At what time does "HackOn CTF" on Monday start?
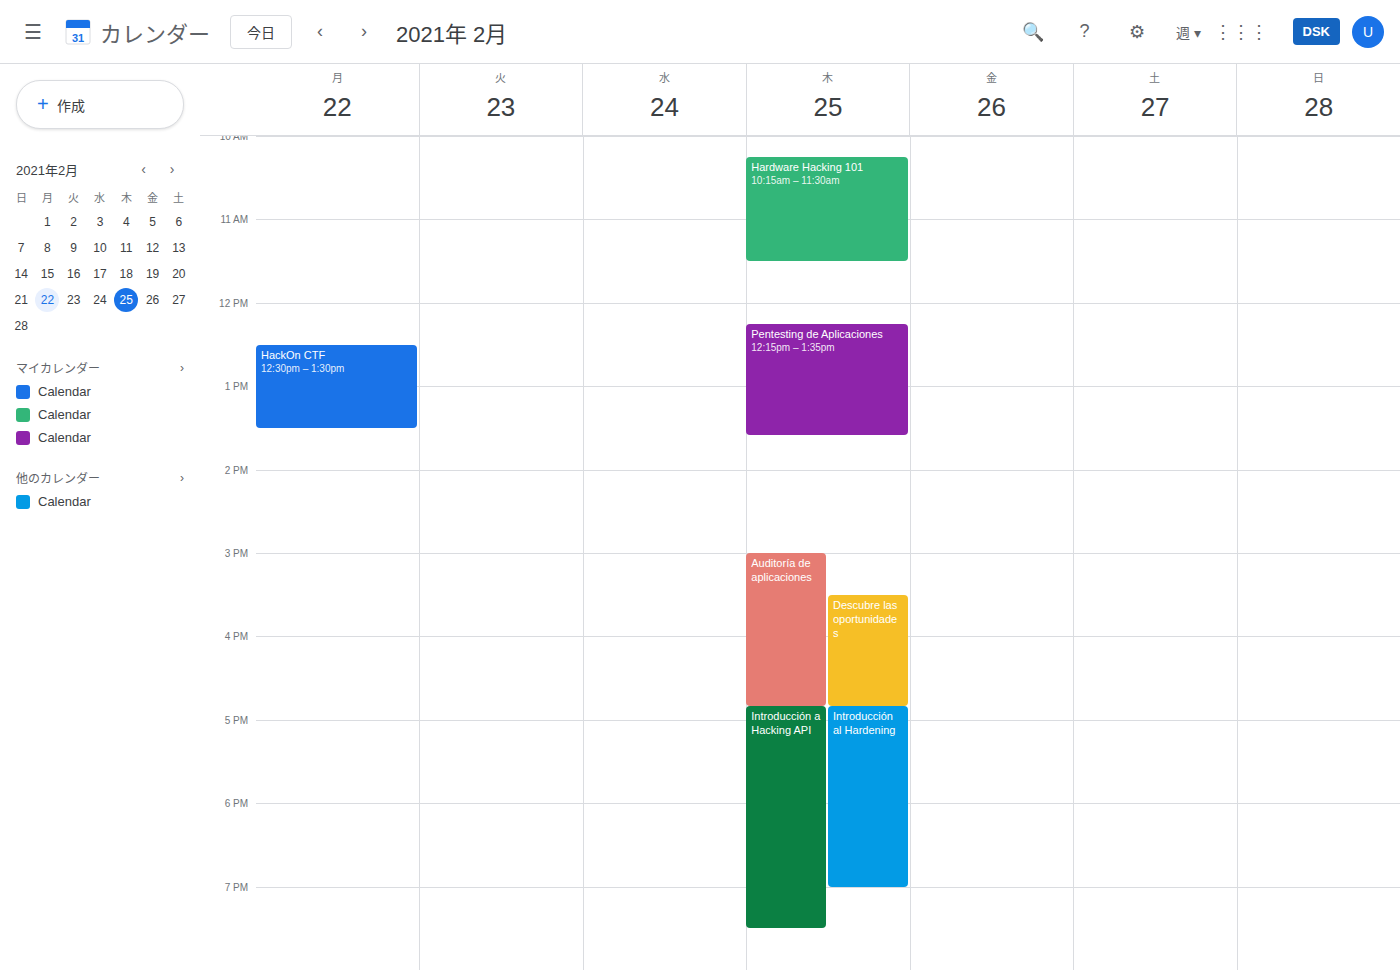
12:30